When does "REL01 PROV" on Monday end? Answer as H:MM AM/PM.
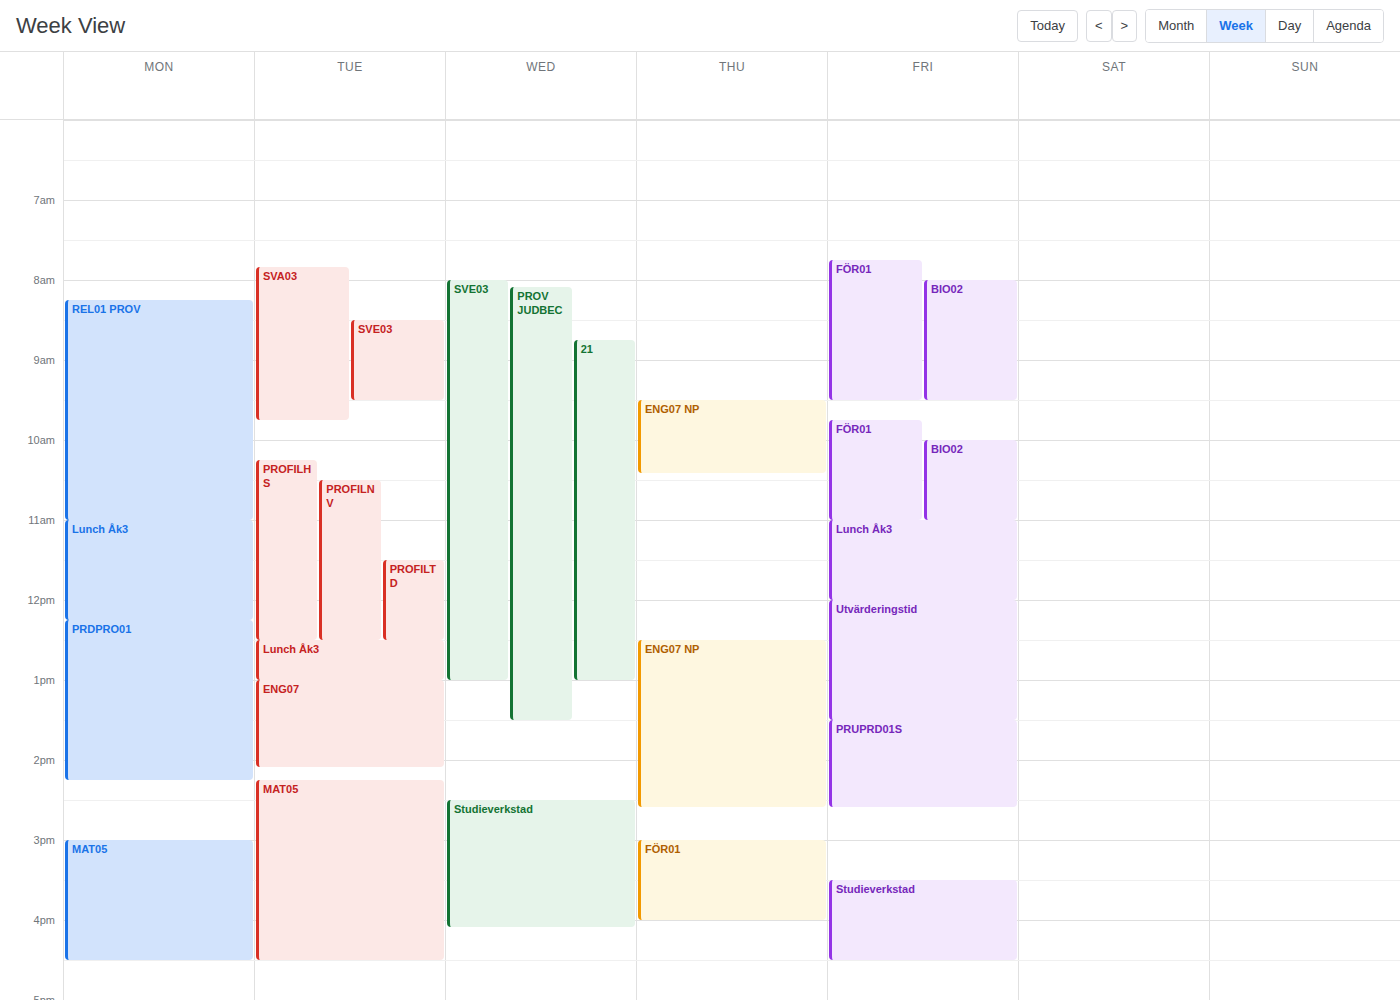
11:00 AM